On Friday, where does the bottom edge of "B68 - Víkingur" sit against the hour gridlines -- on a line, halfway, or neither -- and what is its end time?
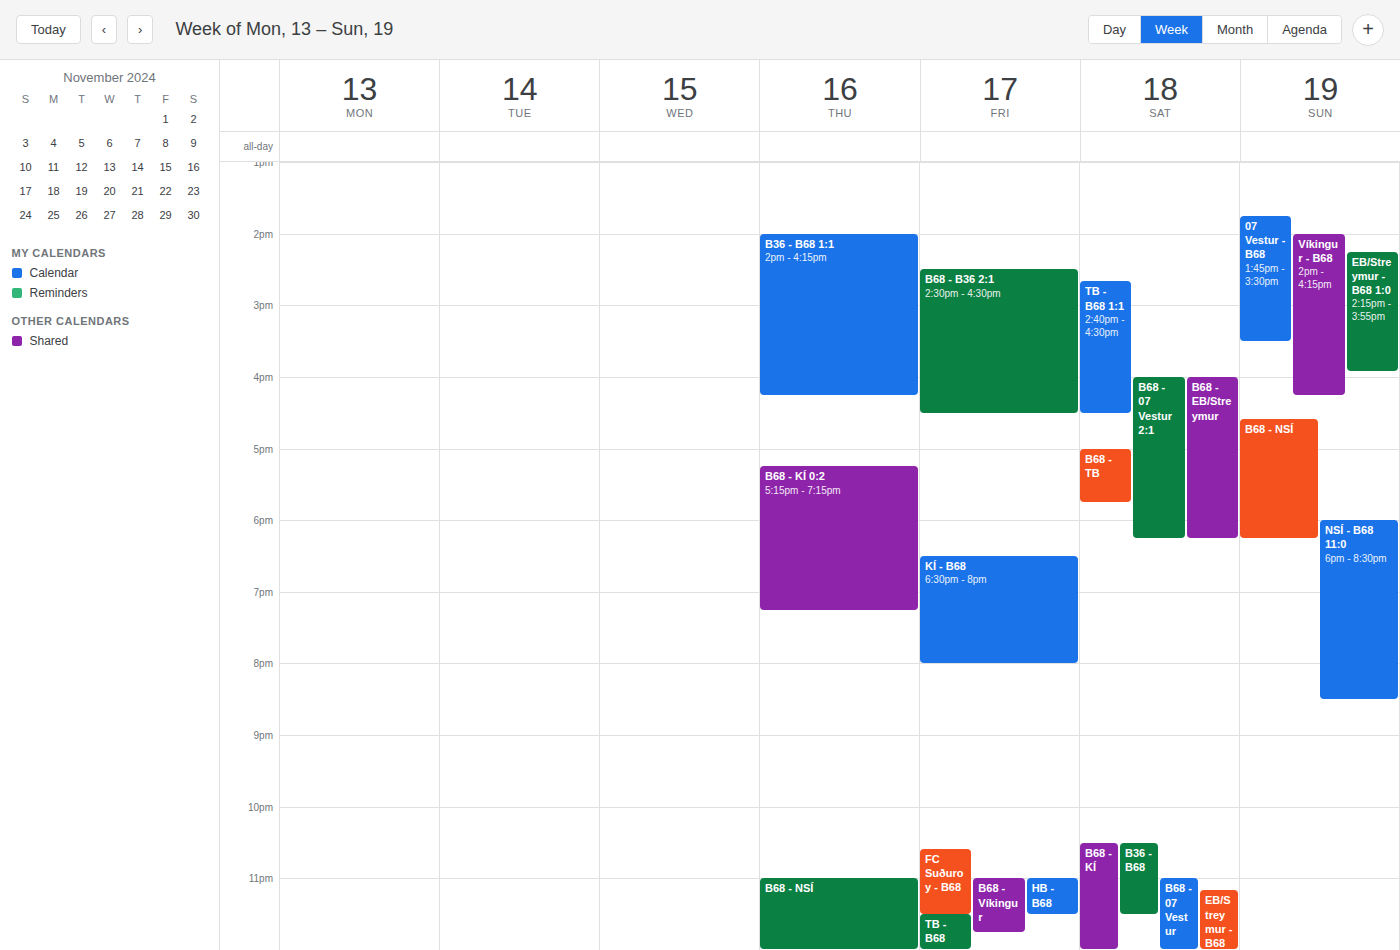
11:45 PM -- neither: three quarters of the way from the 11 PM line to the 12 AM line.